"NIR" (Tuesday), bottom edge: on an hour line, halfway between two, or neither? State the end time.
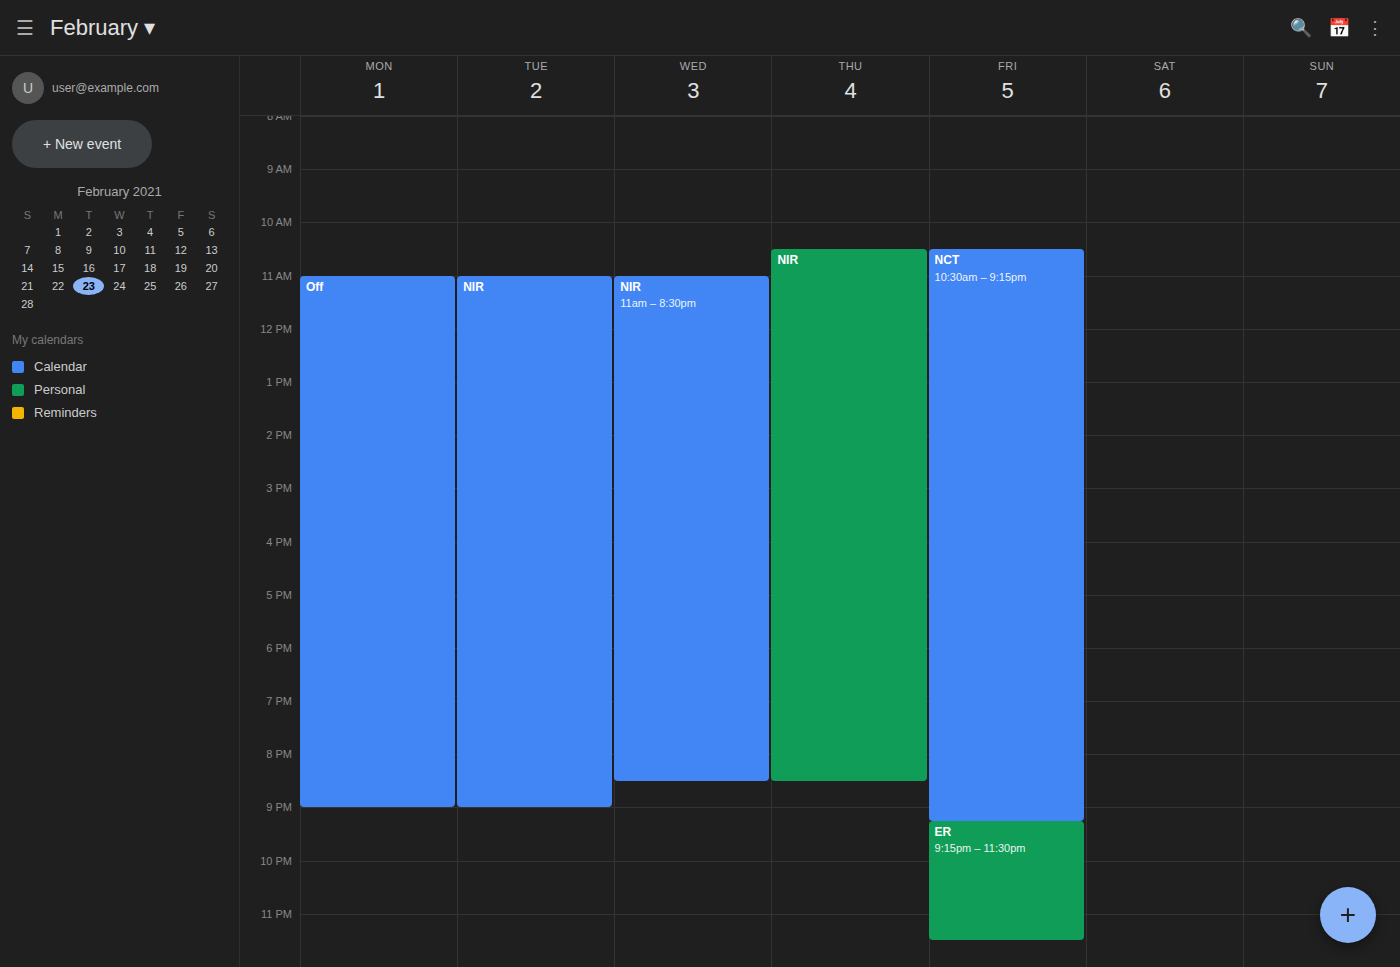
9:00 PM -- exactly on the 9 PM line.